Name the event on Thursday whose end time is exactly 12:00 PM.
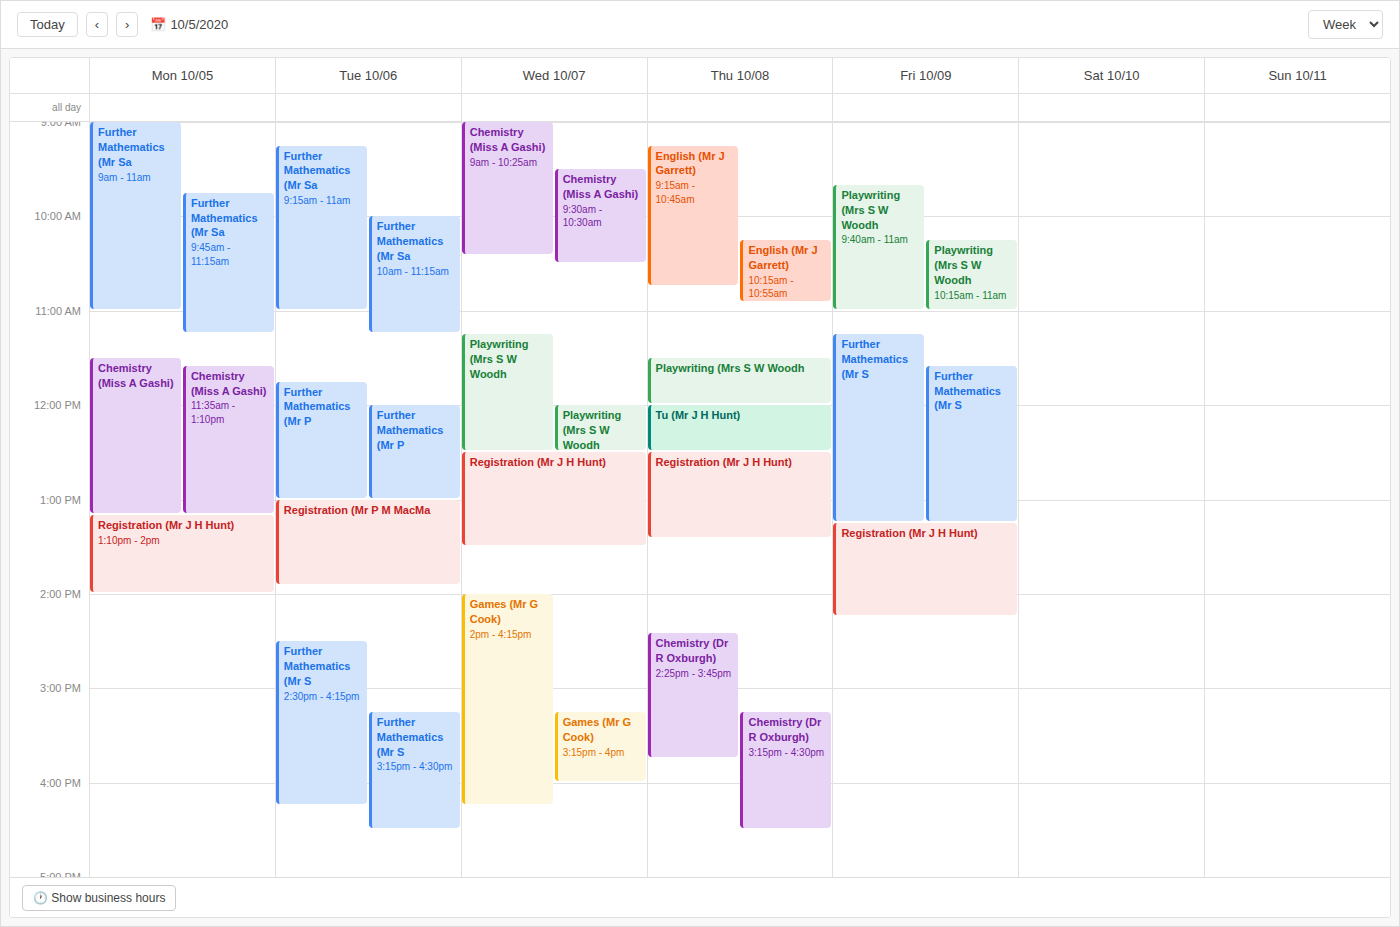
"Playwriting (Mrs S W Woodh"